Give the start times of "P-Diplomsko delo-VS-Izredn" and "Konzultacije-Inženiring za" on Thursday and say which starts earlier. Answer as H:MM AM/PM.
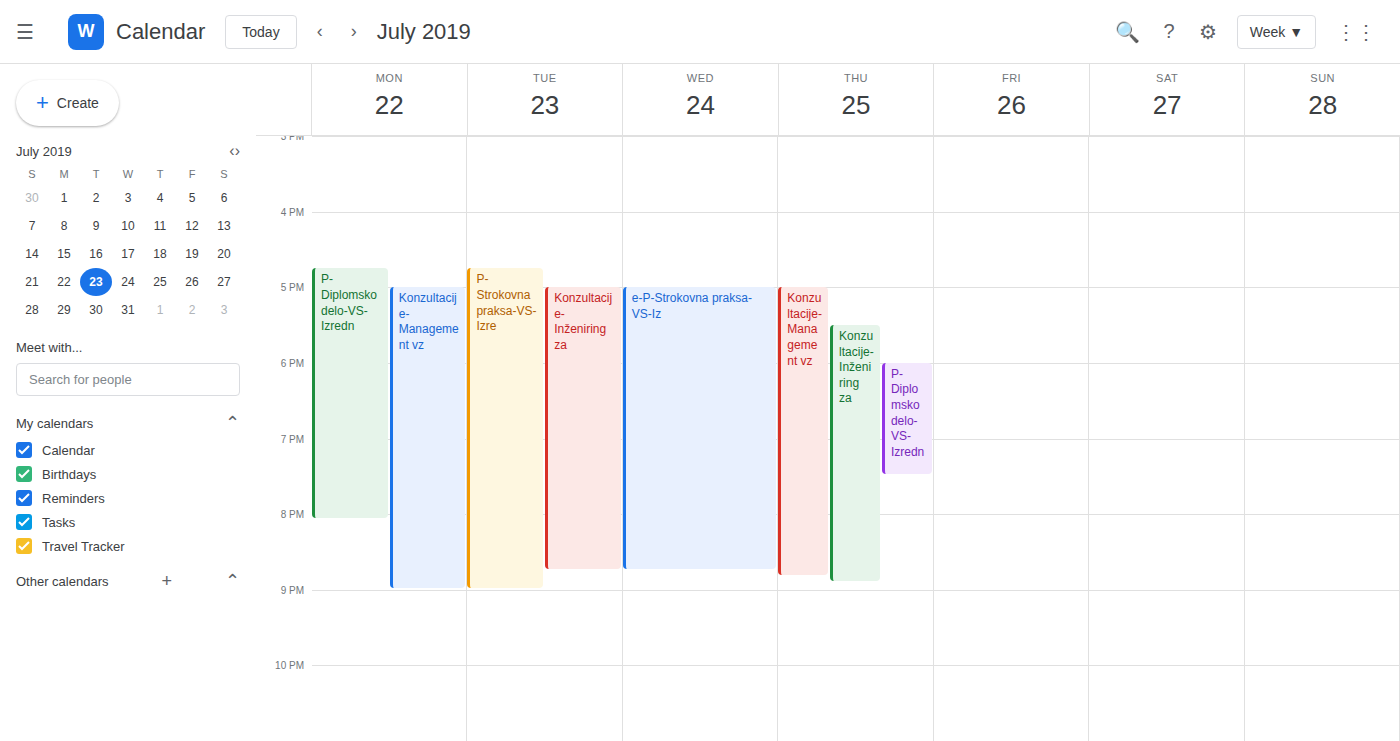
"Konzultacije-Inženiring za" 5:30 PM; "P-Diplomsko delo-VS-Izredn" 6:00 PM.